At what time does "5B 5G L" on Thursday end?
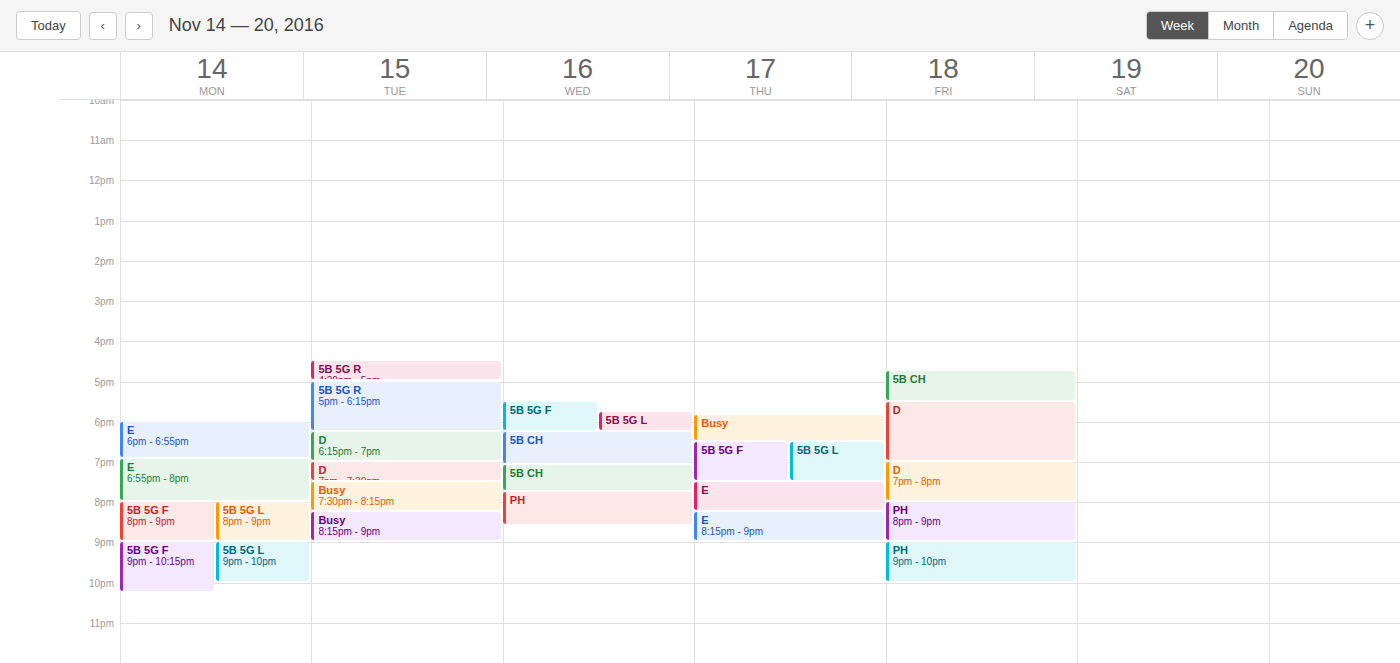
7:30 PM